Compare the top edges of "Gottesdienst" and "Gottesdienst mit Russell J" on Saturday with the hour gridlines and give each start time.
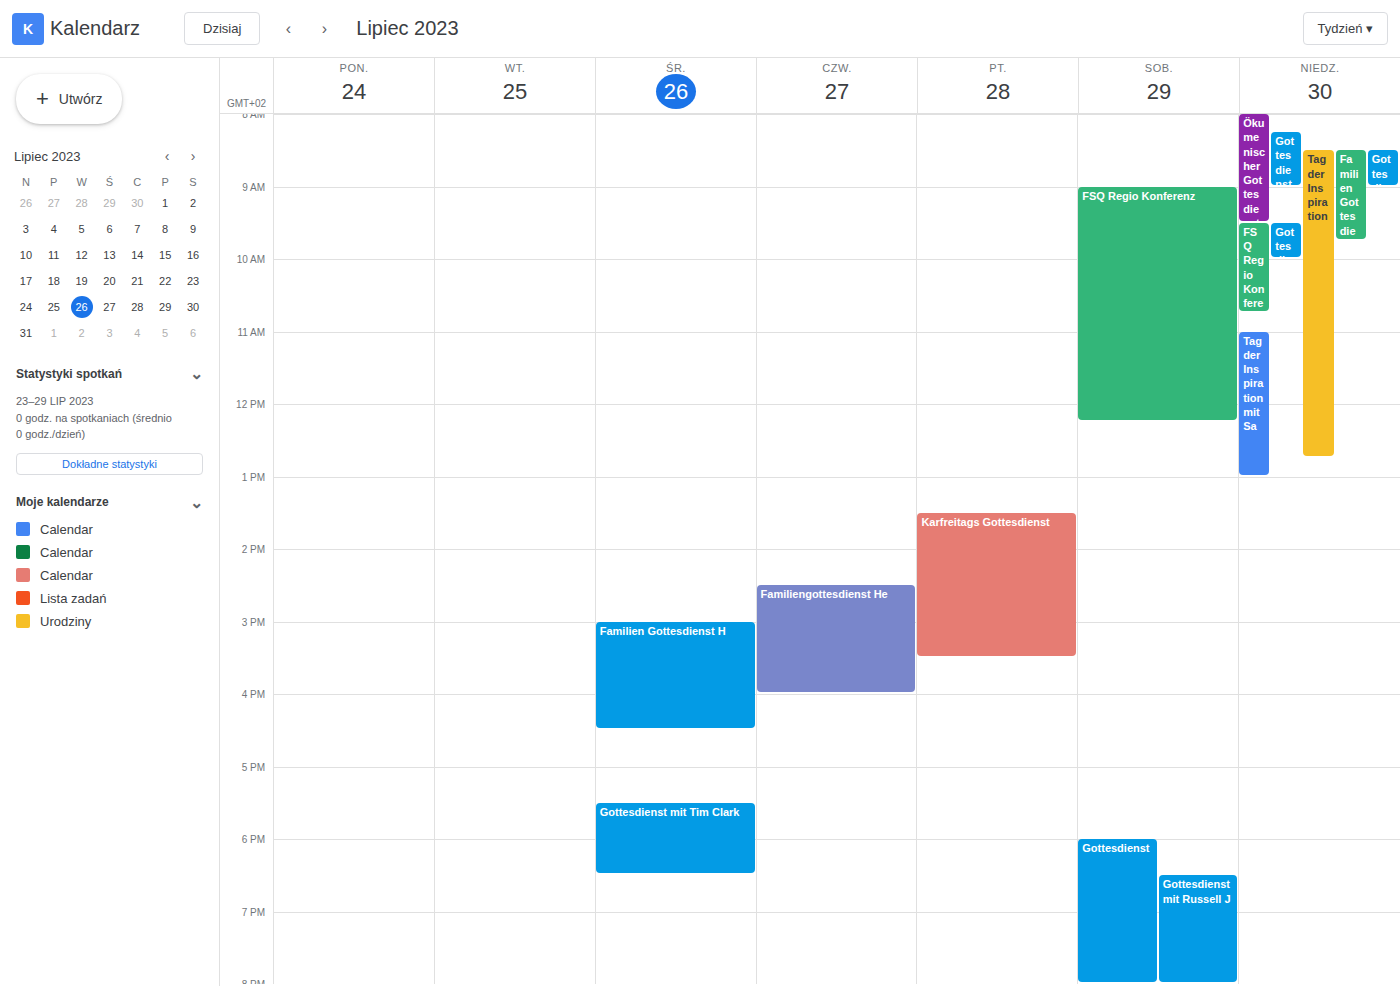
"Gottesdienst": 6:00 PM, exactly on the 6 PM line. "Gottesdienst mit Russell J": 6:30 PM, halfway between the 6 PM and 7 PM lines.